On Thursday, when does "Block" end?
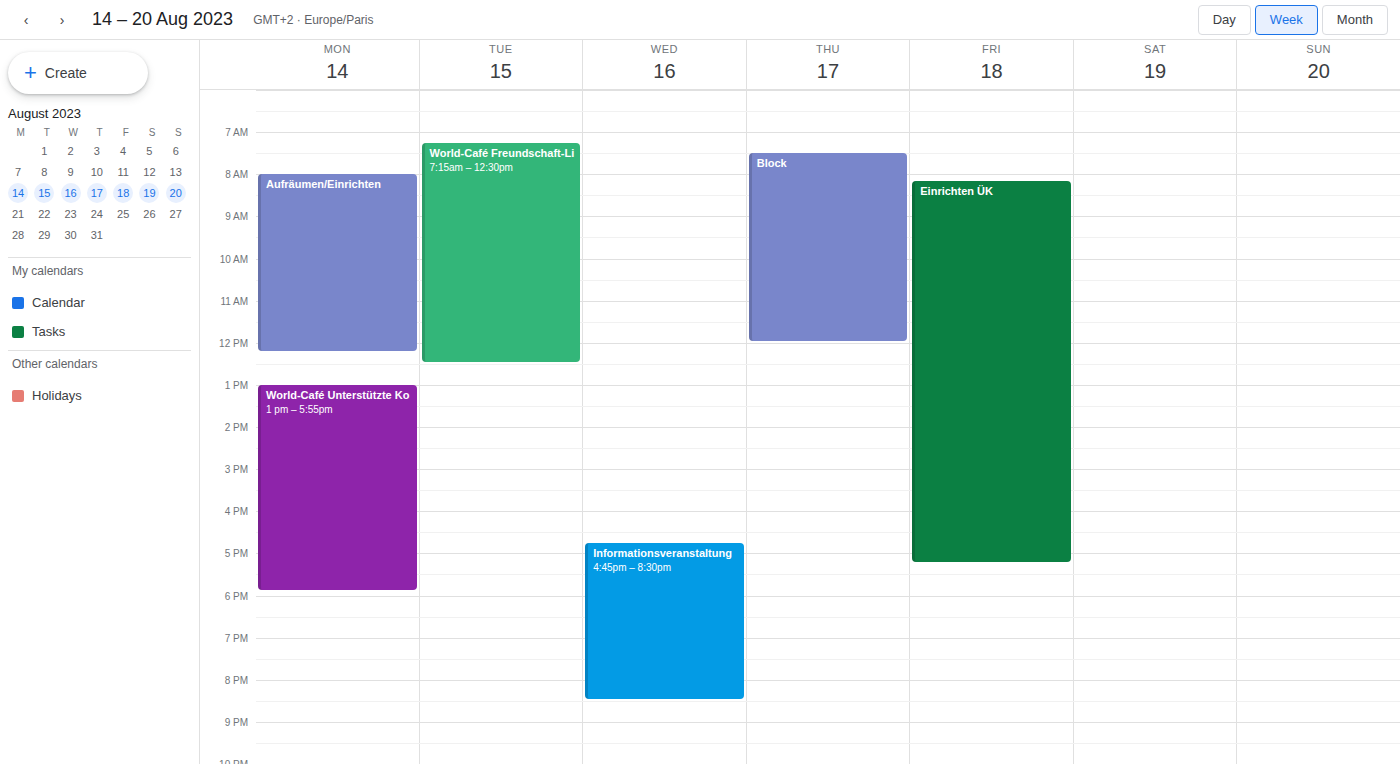
12:00 PM